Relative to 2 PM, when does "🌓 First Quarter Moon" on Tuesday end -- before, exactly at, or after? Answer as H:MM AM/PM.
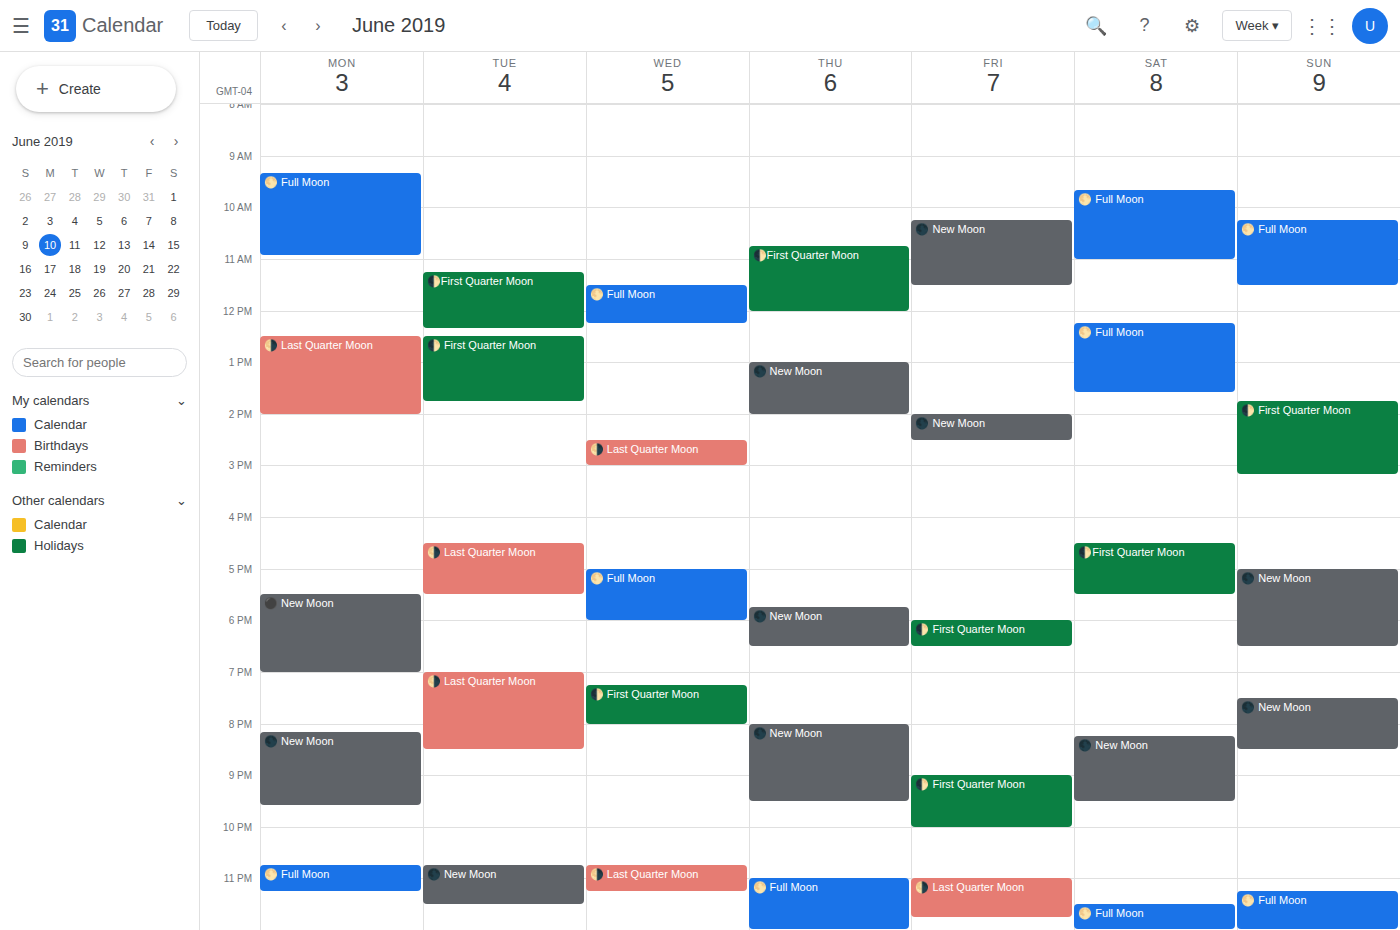
1:45 PM -- before 2 PM, 15 minutes above the 2 PM line.